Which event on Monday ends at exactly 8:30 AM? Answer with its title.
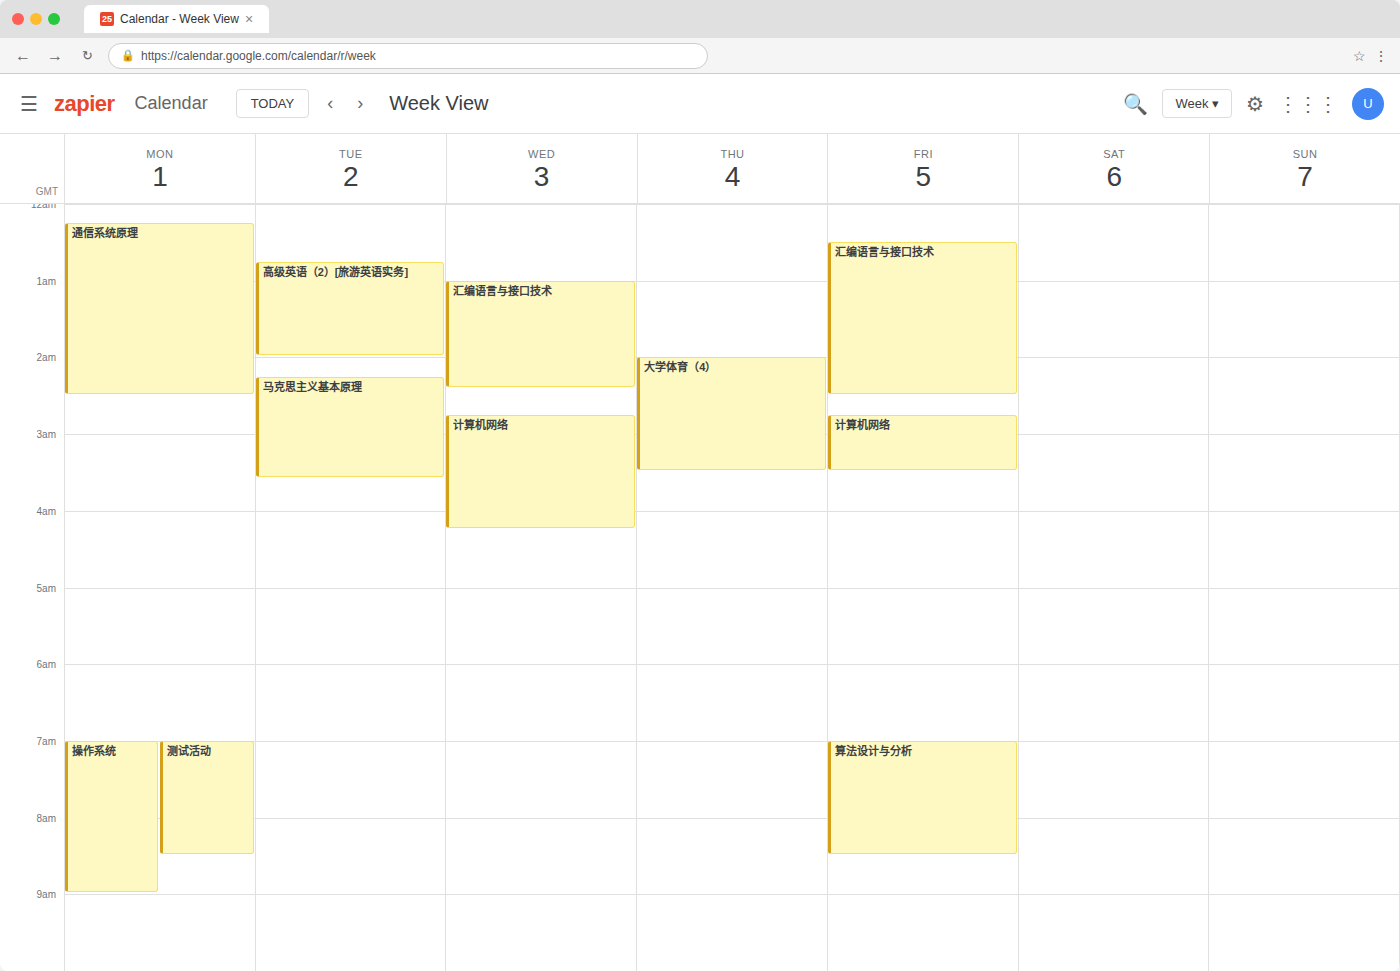
"测试活动"